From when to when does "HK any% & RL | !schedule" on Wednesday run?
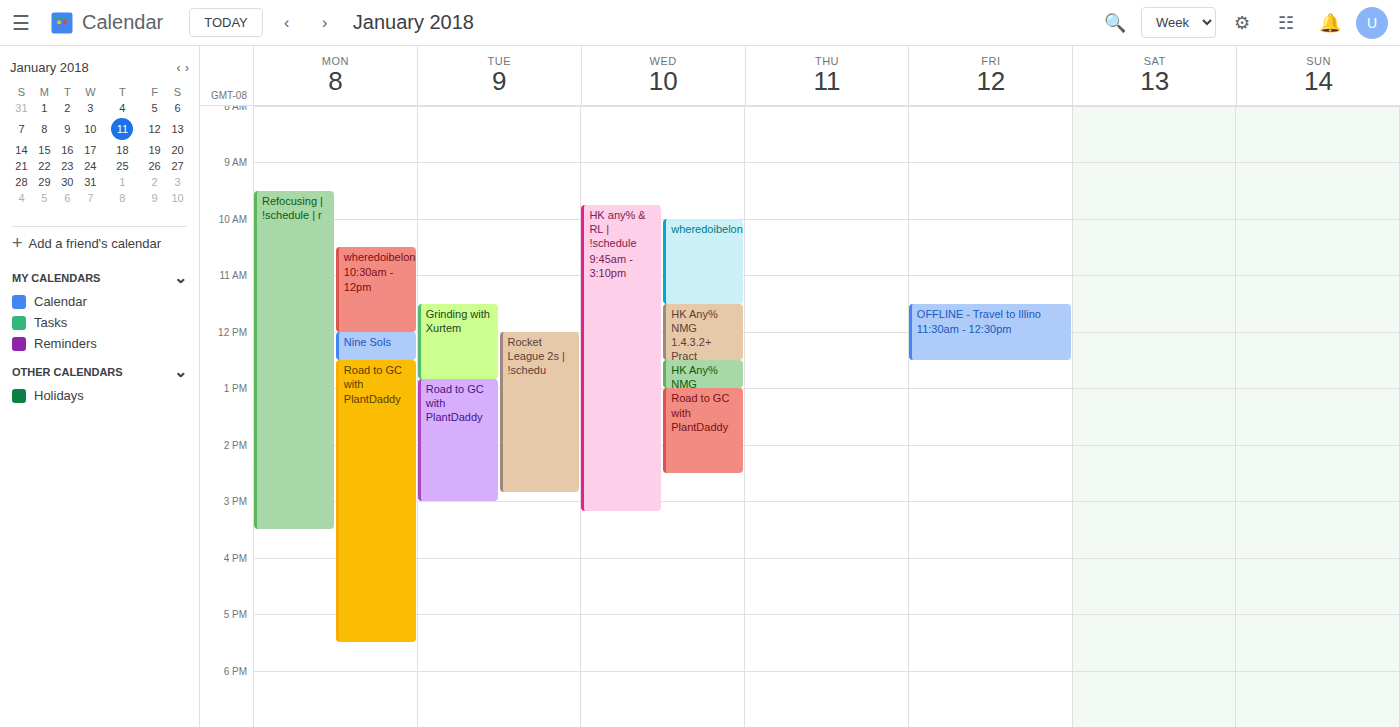
9:45 AM to 3:10 PM